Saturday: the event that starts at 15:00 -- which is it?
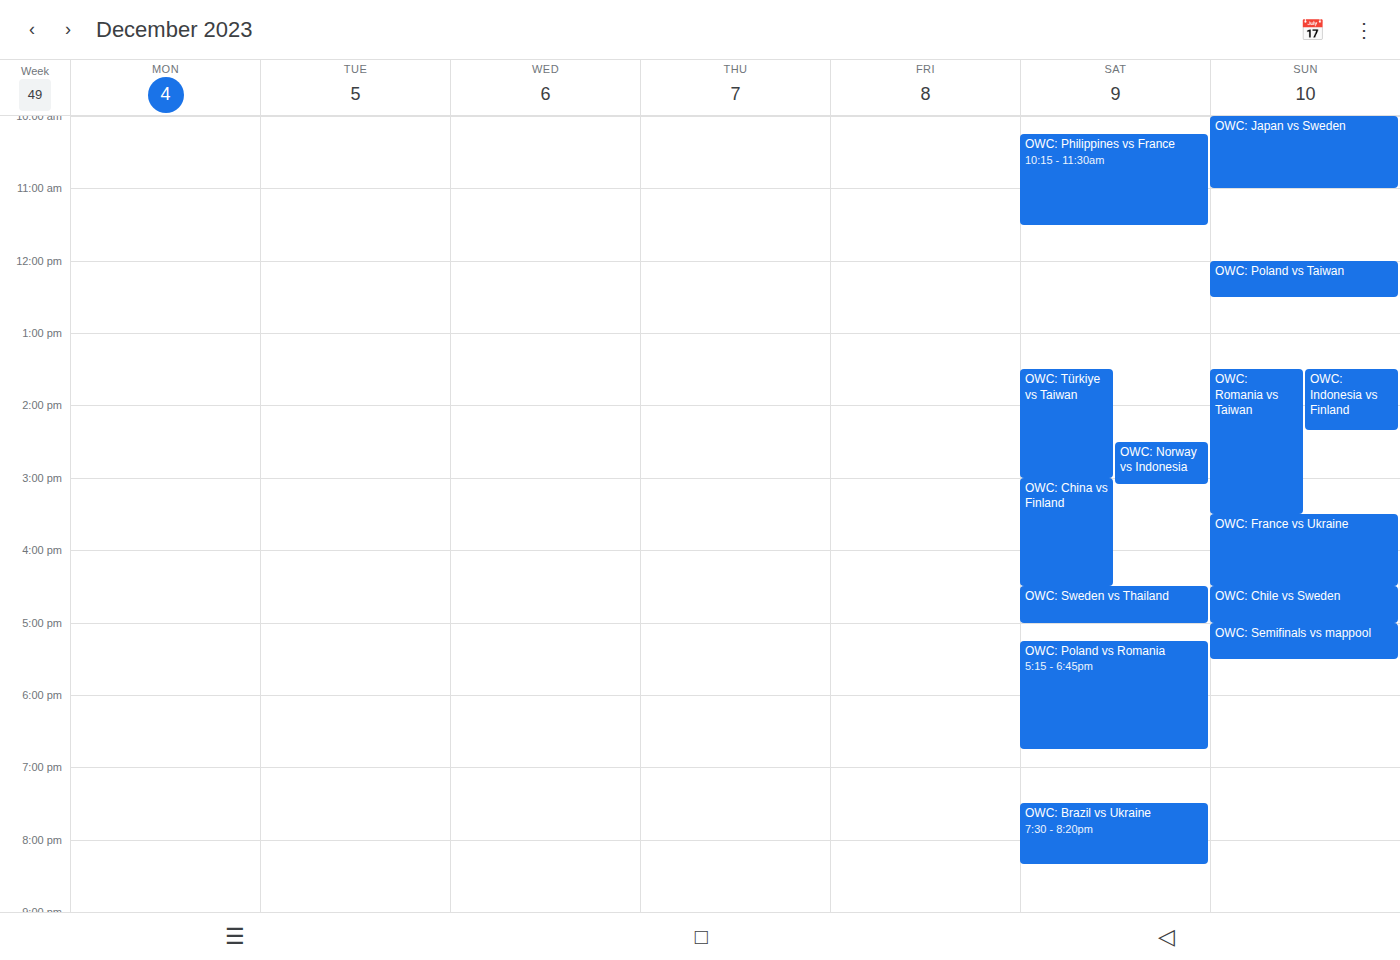
"OWC: China vs Finland"